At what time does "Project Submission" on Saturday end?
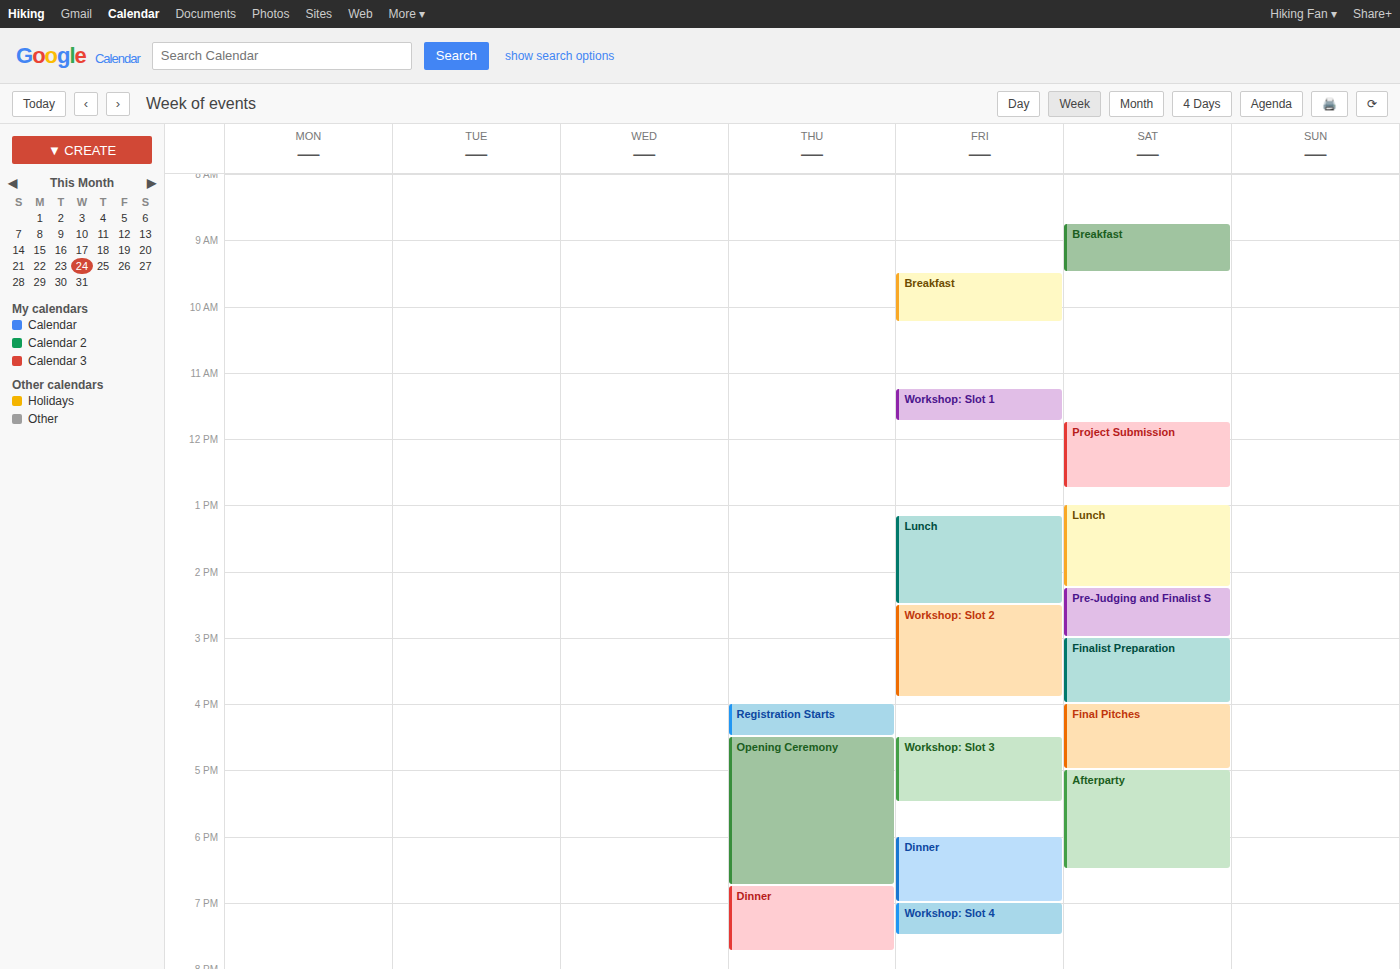
12:45 PM